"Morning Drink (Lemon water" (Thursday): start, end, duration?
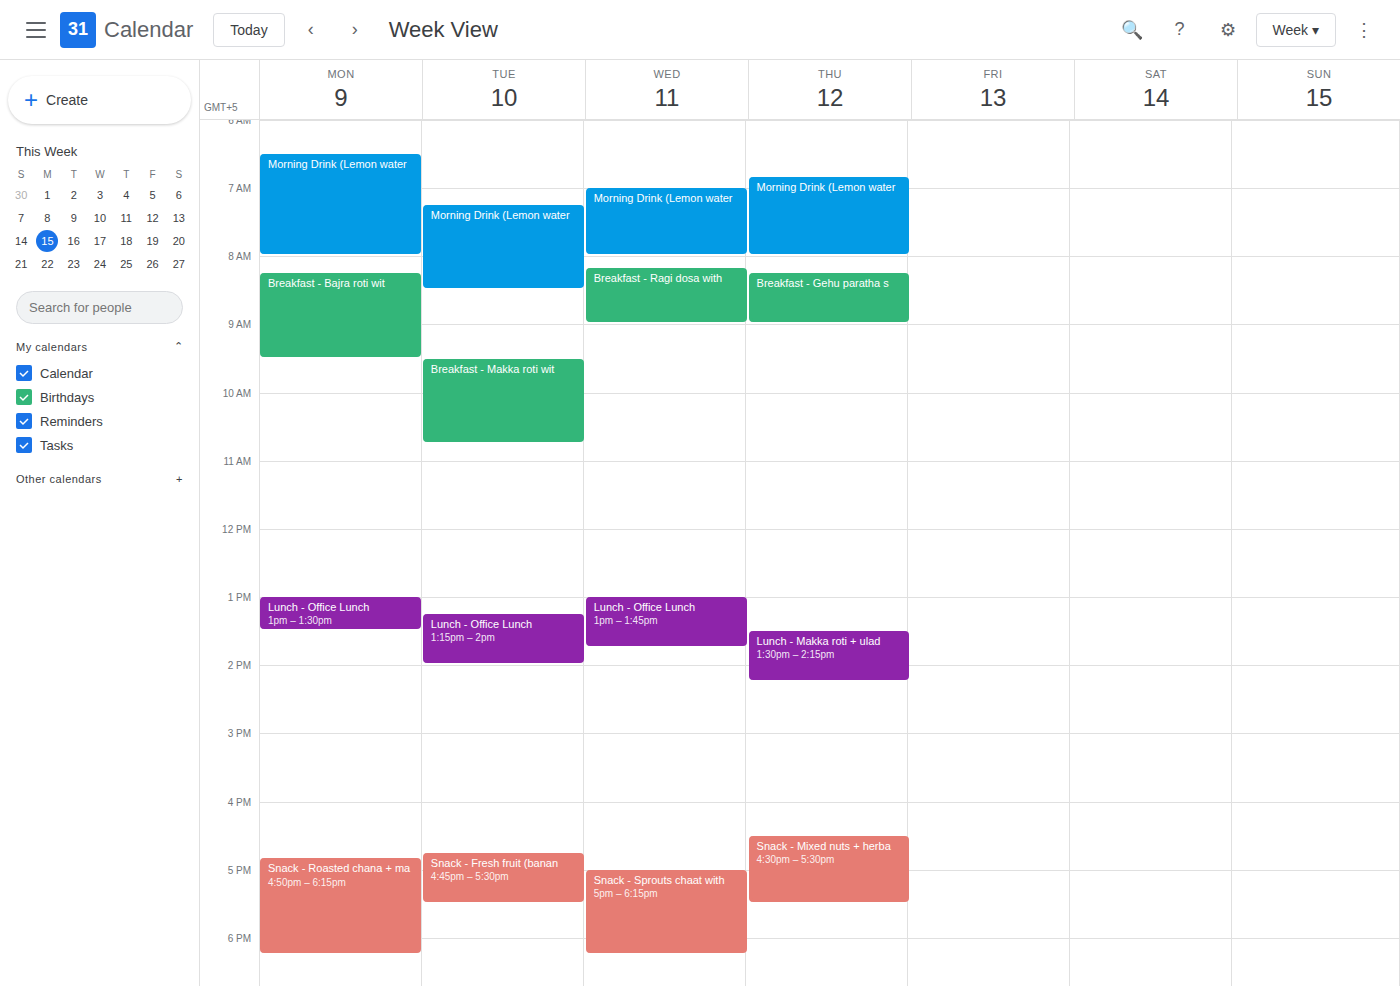
6:50 AM to 8:00 AM, 1 hour 10 minutes